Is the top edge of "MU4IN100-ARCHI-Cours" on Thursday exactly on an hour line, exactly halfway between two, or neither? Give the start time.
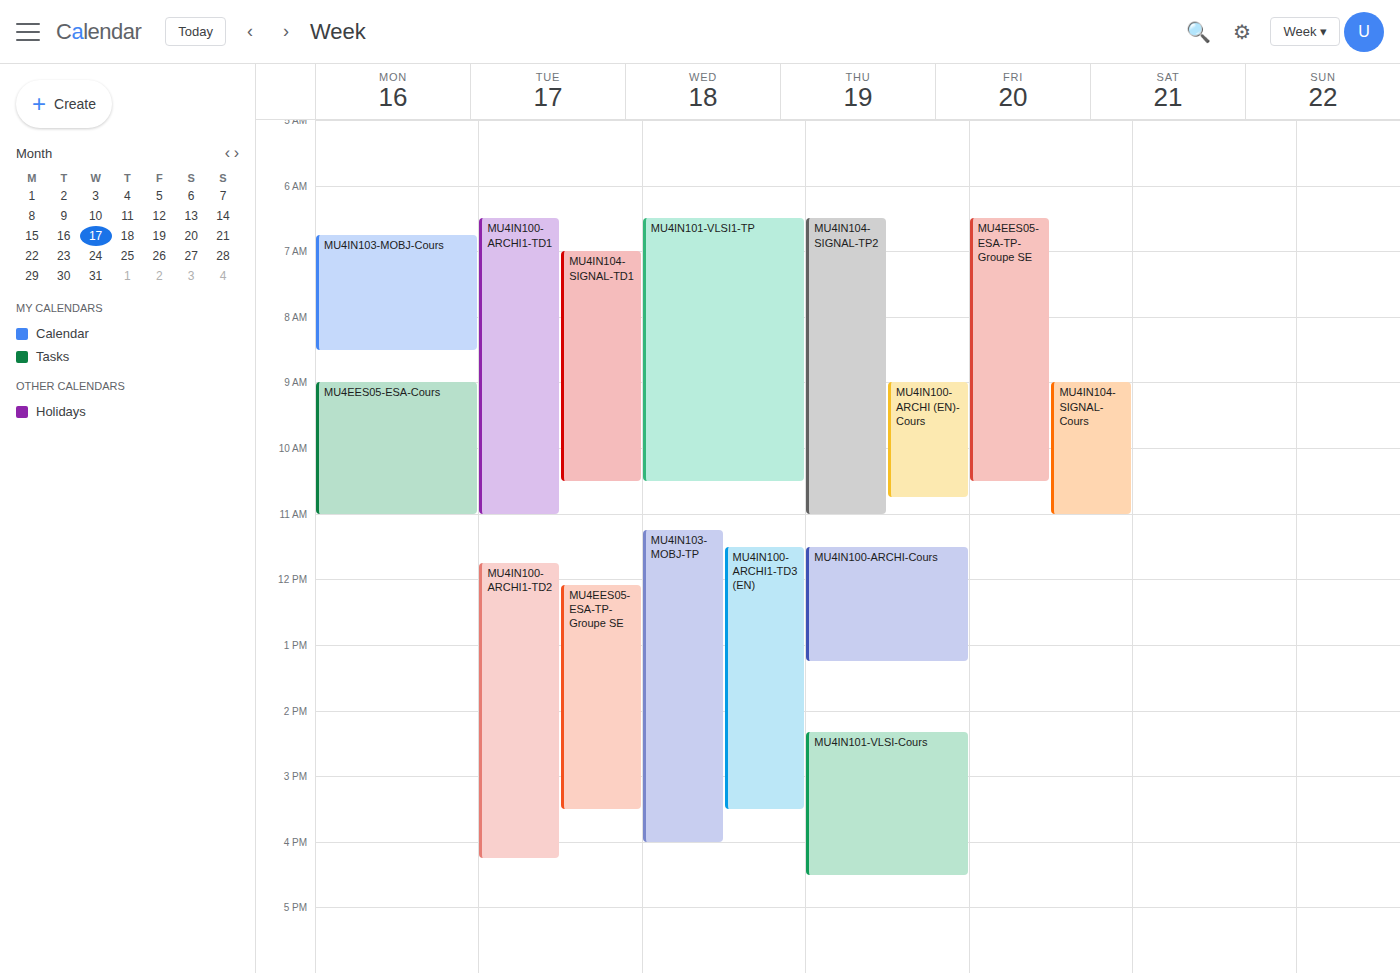
11:30 AM -- halfway between the 11 AM and 12 PM lines.